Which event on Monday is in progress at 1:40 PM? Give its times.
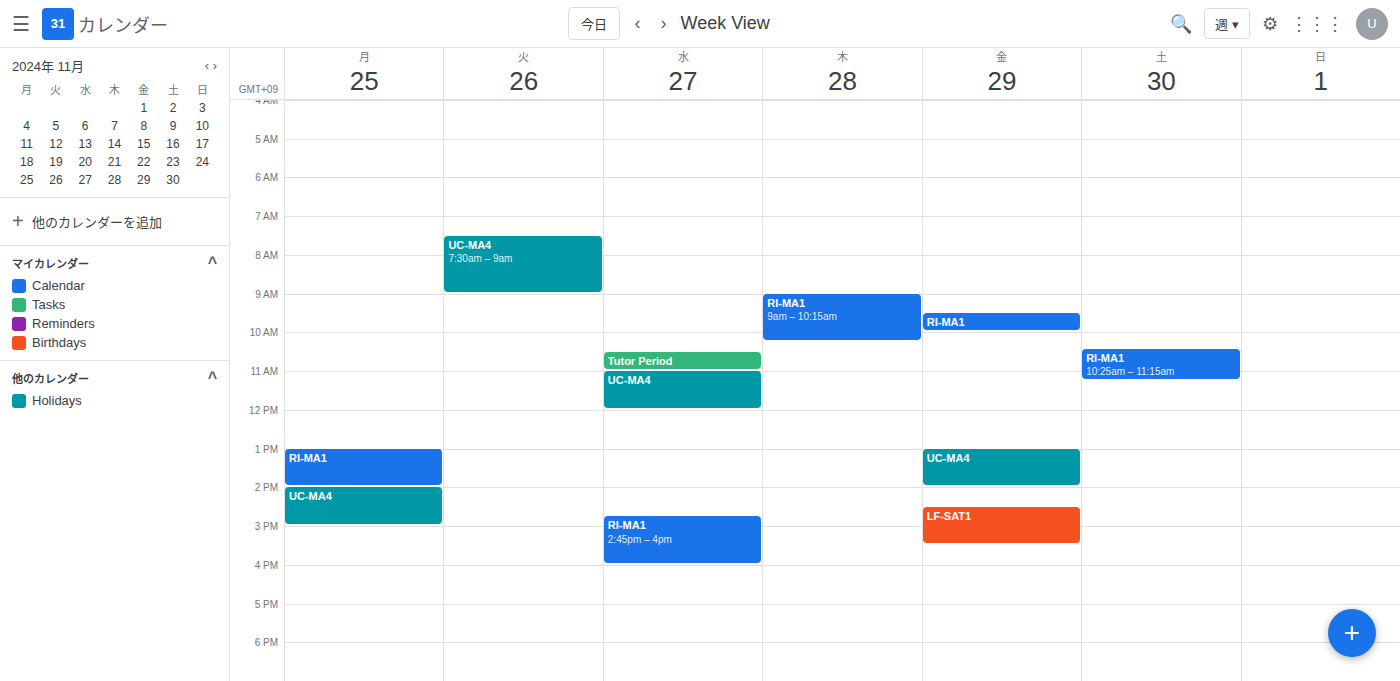
"RI-MA1", 1:00 PM to 2:00 PM